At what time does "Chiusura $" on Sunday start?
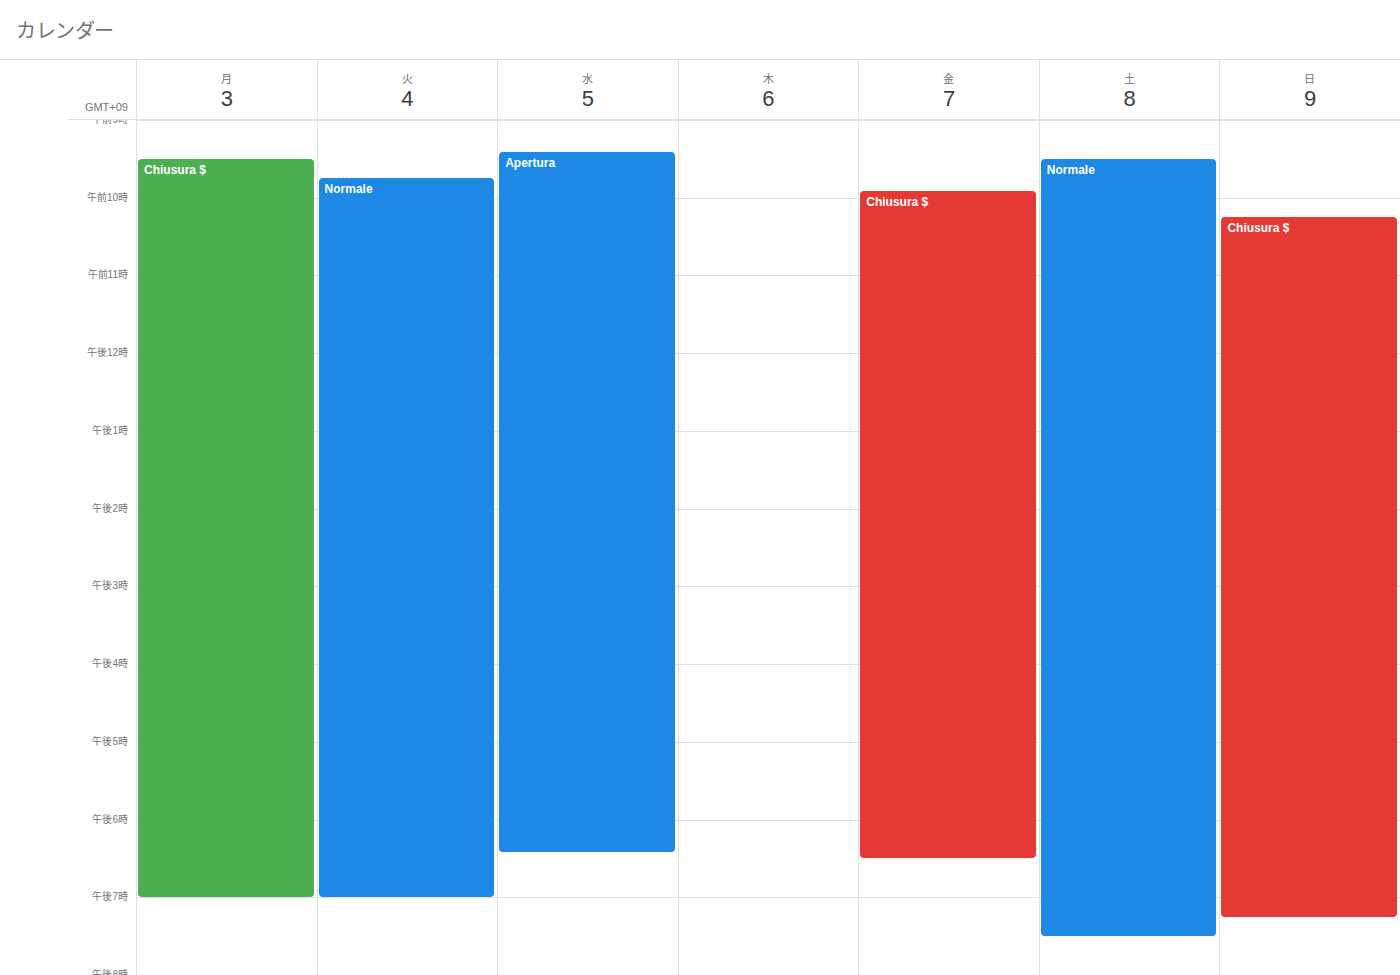
10:15 AM